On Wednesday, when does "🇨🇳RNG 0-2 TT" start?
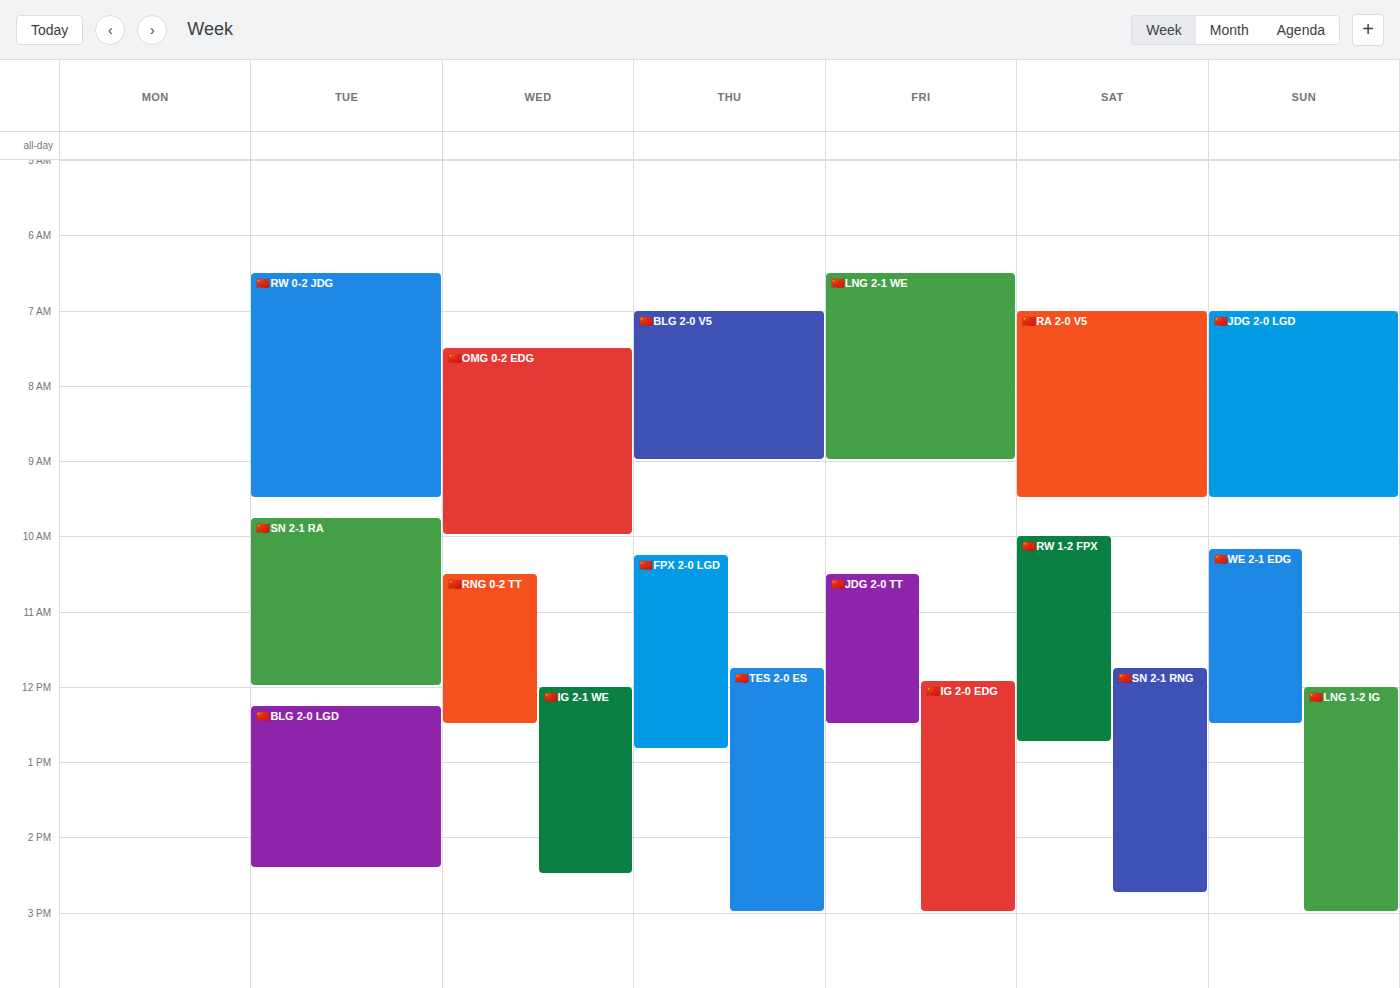
10:30 AM